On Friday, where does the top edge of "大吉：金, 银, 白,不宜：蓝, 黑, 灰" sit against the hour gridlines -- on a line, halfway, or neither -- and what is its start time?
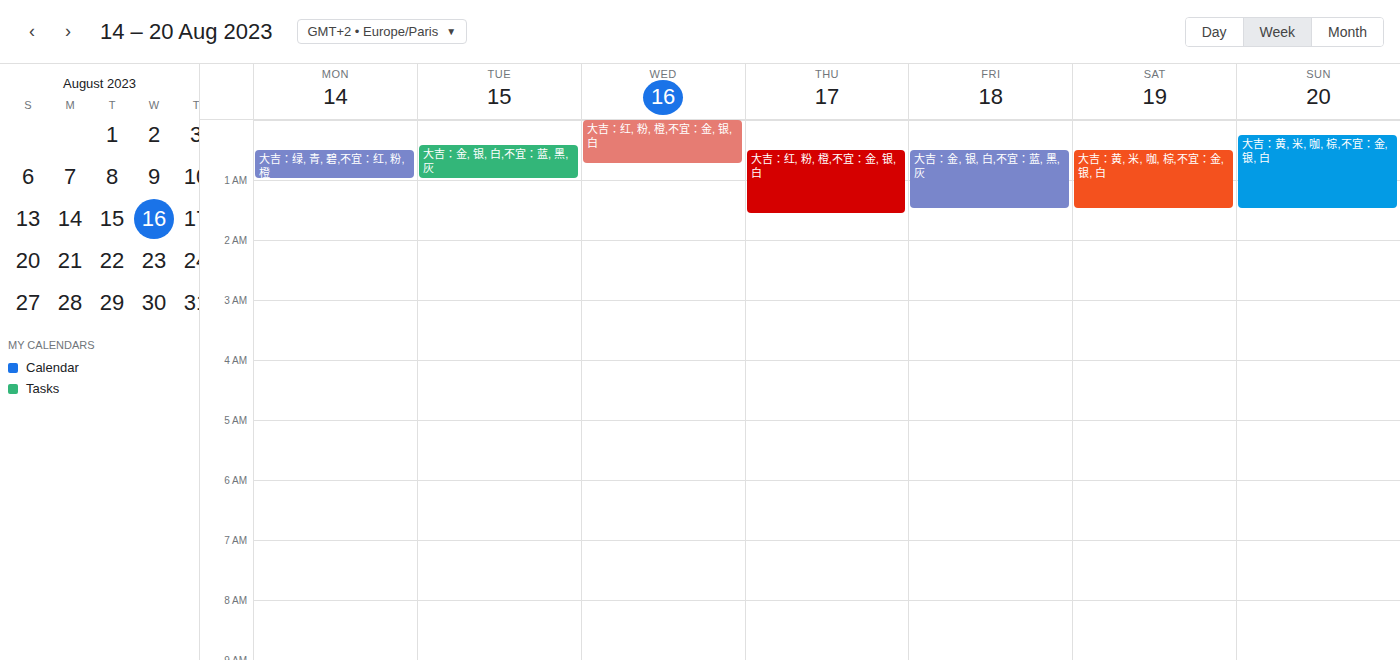
00:30 -- halfway between the 00:00 and 01:00 lines.